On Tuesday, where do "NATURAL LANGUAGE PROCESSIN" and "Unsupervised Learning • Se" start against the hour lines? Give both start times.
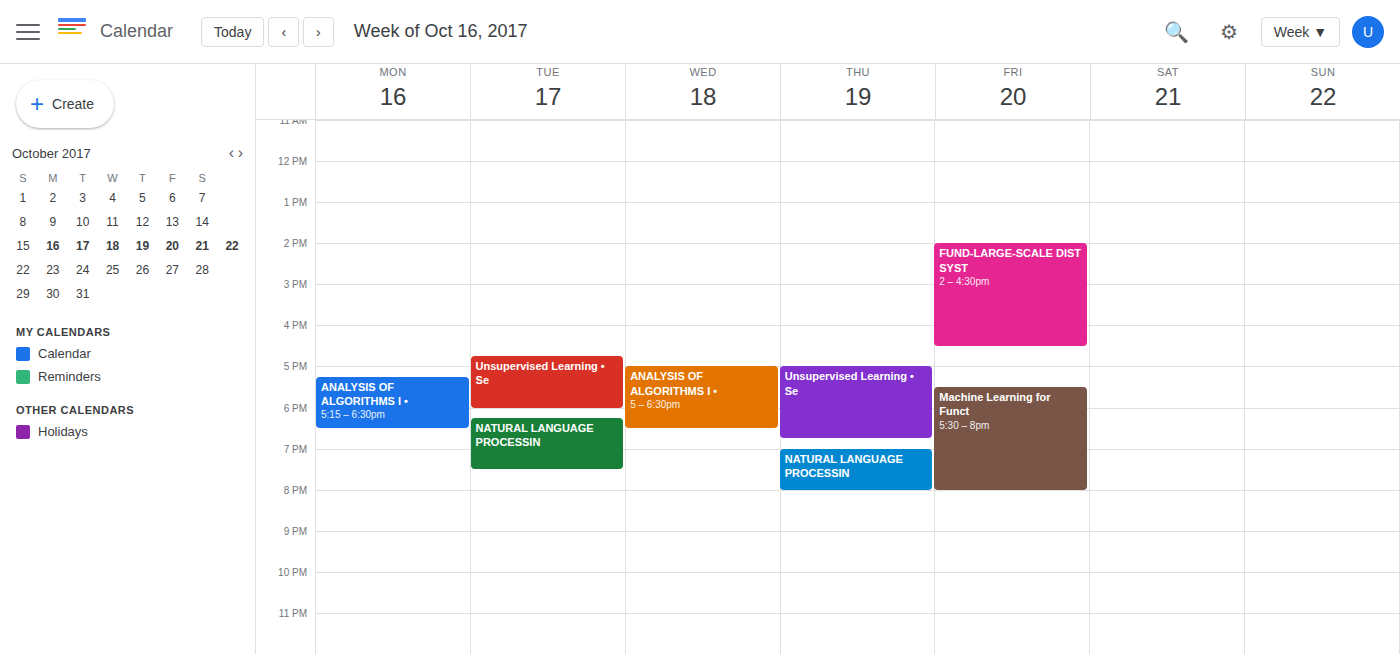
"NATURAL LANGUAGE PROCESSIN": 6:15 PM, neither: a quarter of the way from the 6 PM line to the 7 PM line. "Unsupervised Learning • Se": 4:45 PM, neither: three quarters of the way from the 4 PM line to the 5 PM line.